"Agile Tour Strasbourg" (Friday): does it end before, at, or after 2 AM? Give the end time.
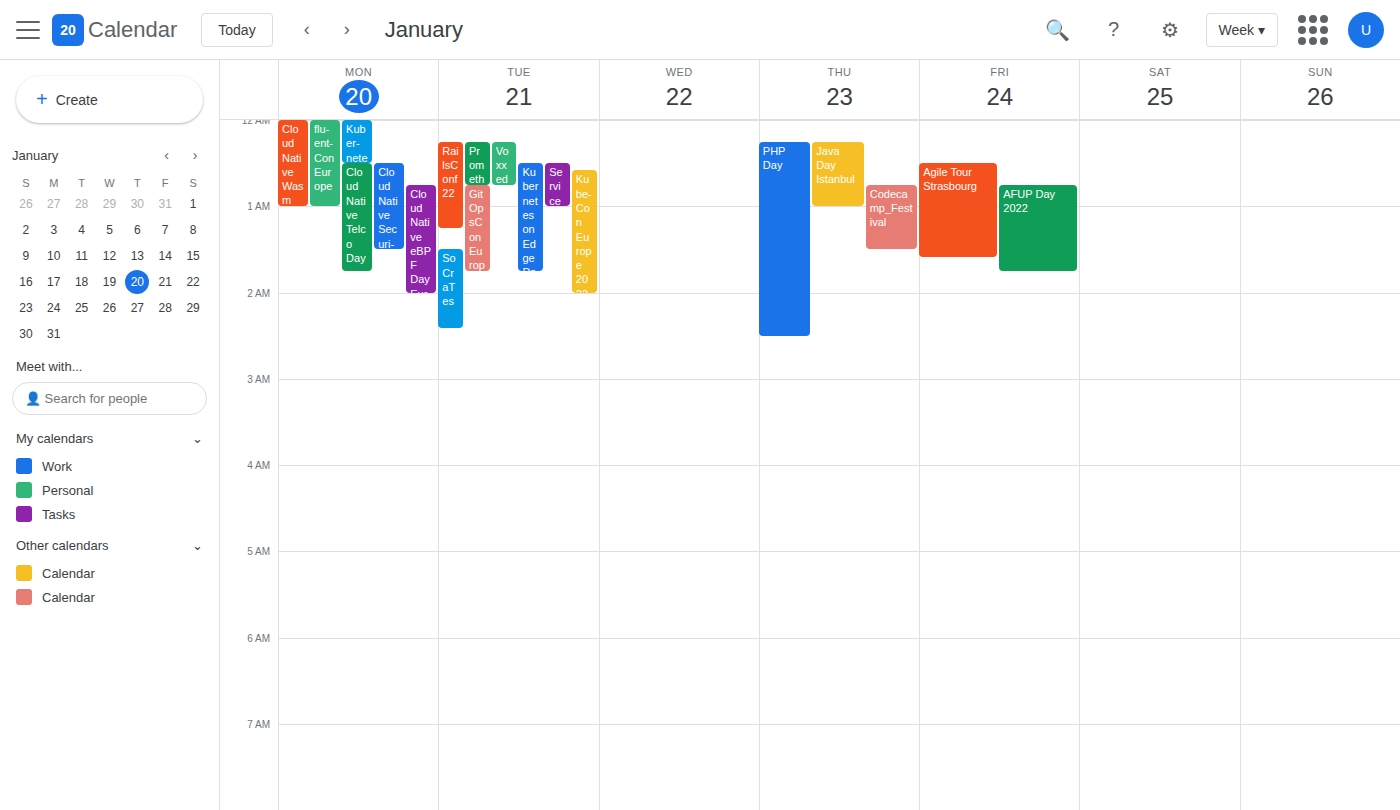
1:35 AM -- before 2 AM, 25 minutes above the 2 AM line.